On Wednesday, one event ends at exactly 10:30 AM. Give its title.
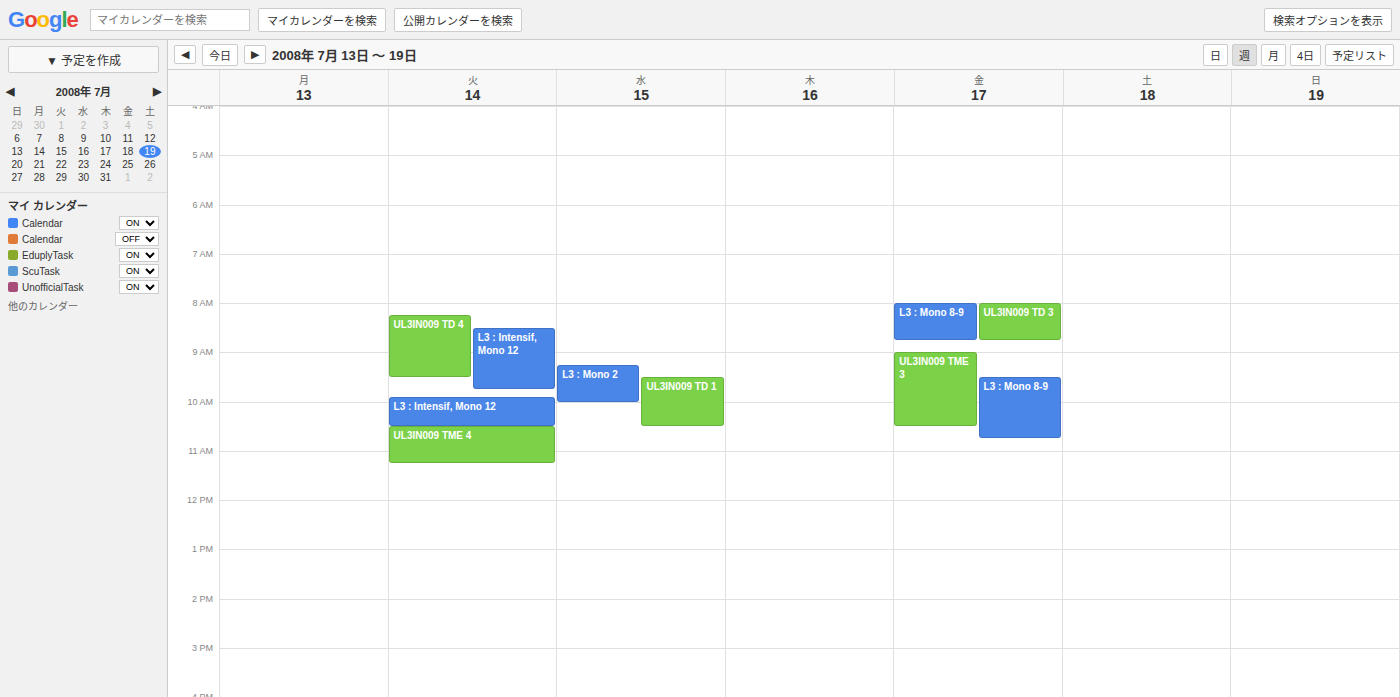
"UL3IN009 TD 1"